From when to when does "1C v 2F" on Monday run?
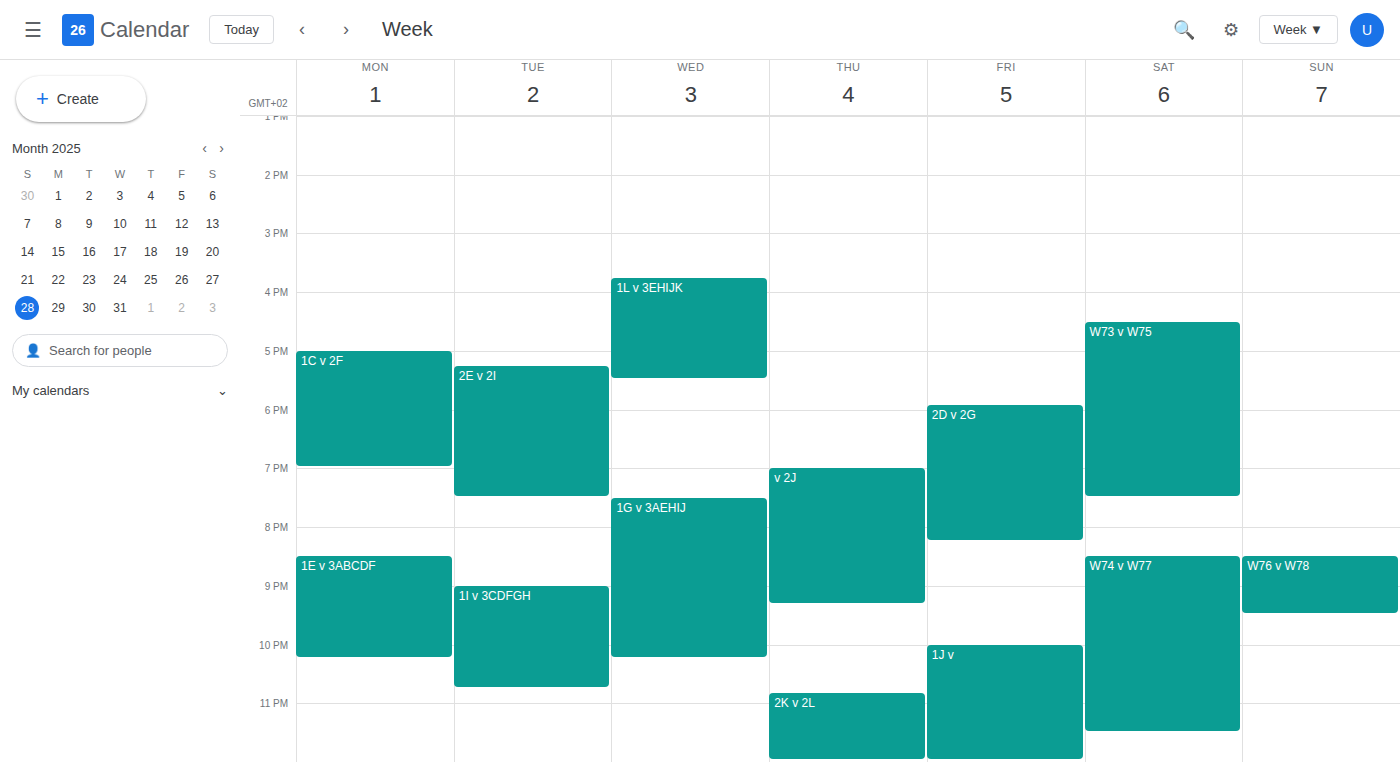
5:00 PM to 7:00 PM